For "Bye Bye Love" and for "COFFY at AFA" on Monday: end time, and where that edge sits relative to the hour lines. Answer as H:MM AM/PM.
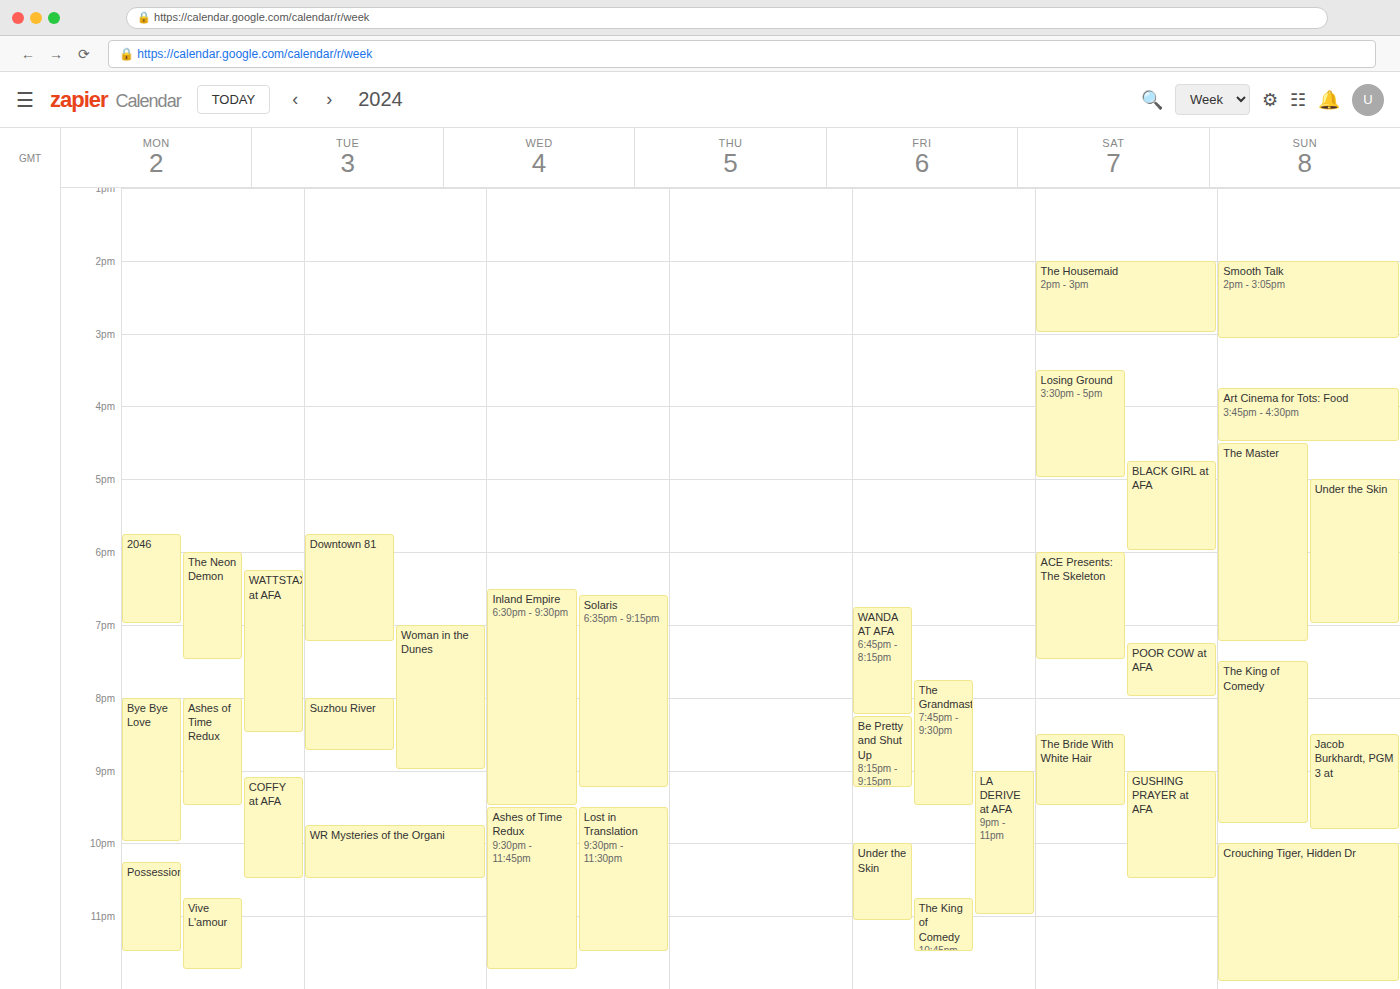
"Bye Bye Love": 10:00 PM, exactly on the 10 PM line. "COFFY at AFA": 10:30 PM, halfway between the 10 PM and 11 PM lines.